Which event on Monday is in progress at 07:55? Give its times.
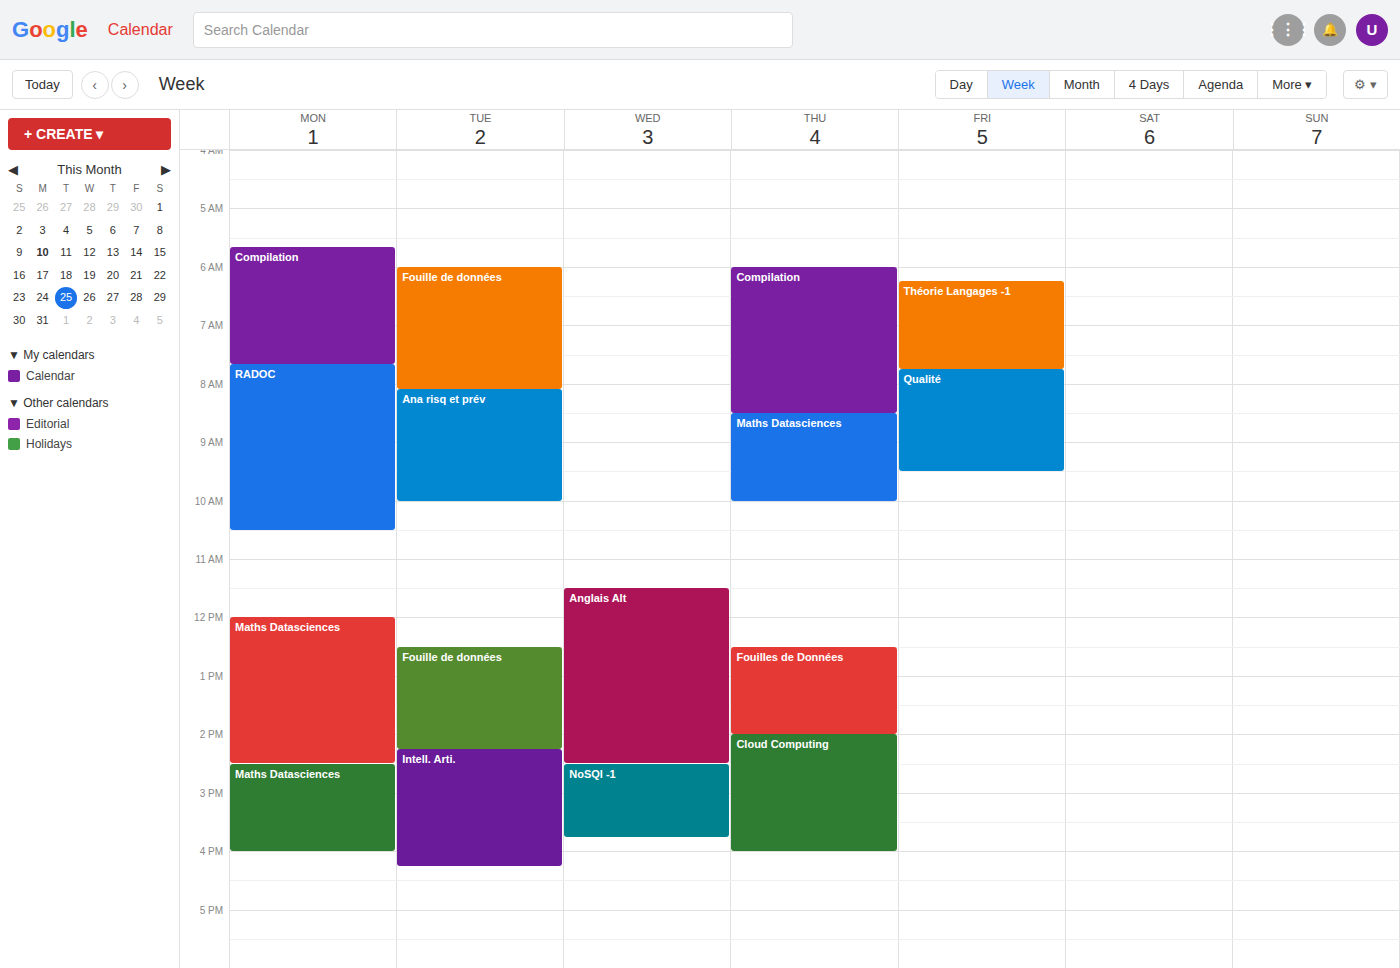
"RADOC", 07:40 to 10:30